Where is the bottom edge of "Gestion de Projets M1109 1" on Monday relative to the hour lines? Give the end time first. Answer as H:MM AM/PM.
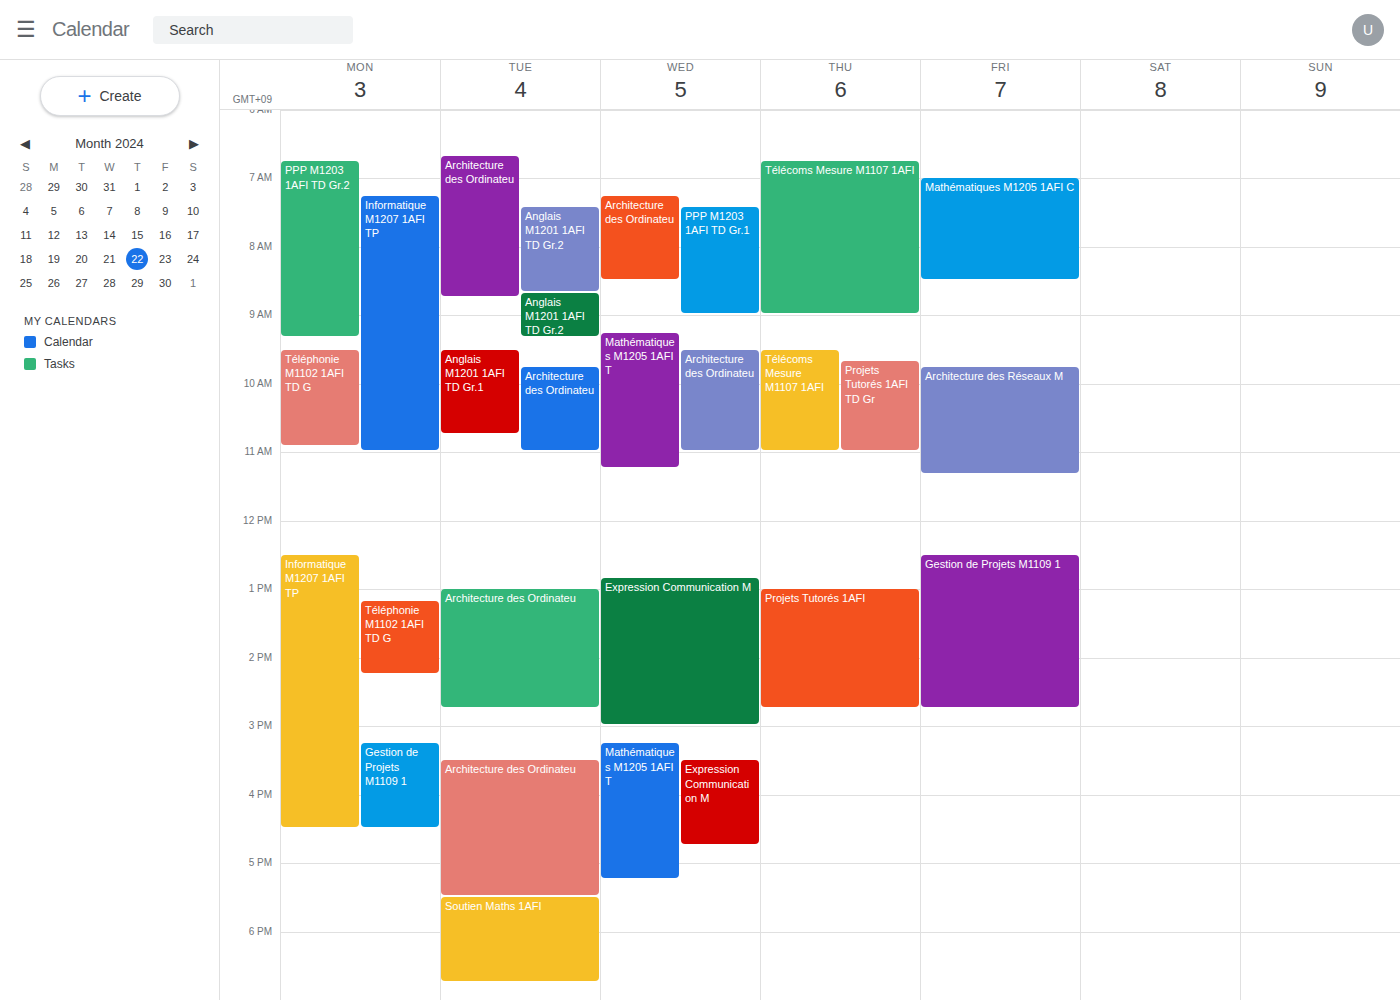
4:30 PM -- halfway between the 4 PM and 5 PM lines.